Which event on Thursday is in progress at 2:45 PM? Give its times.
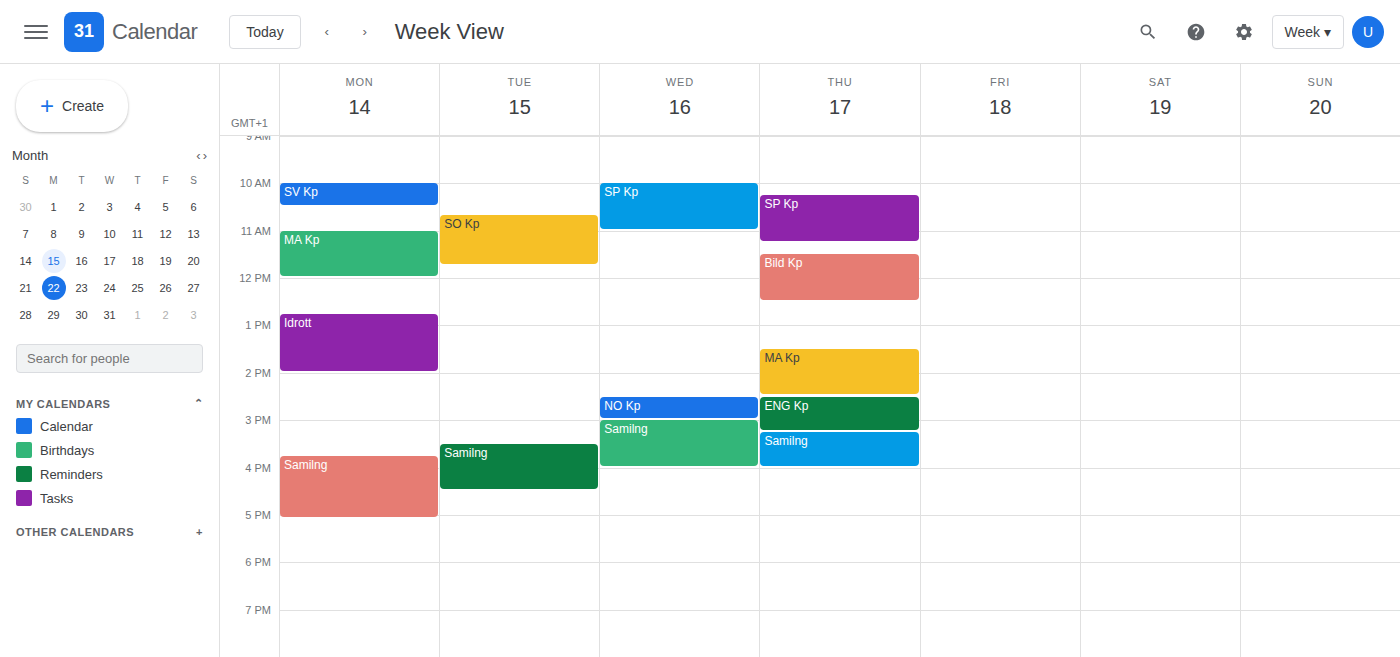
"ENG Kp", 2:30 PM to 3:15 PM